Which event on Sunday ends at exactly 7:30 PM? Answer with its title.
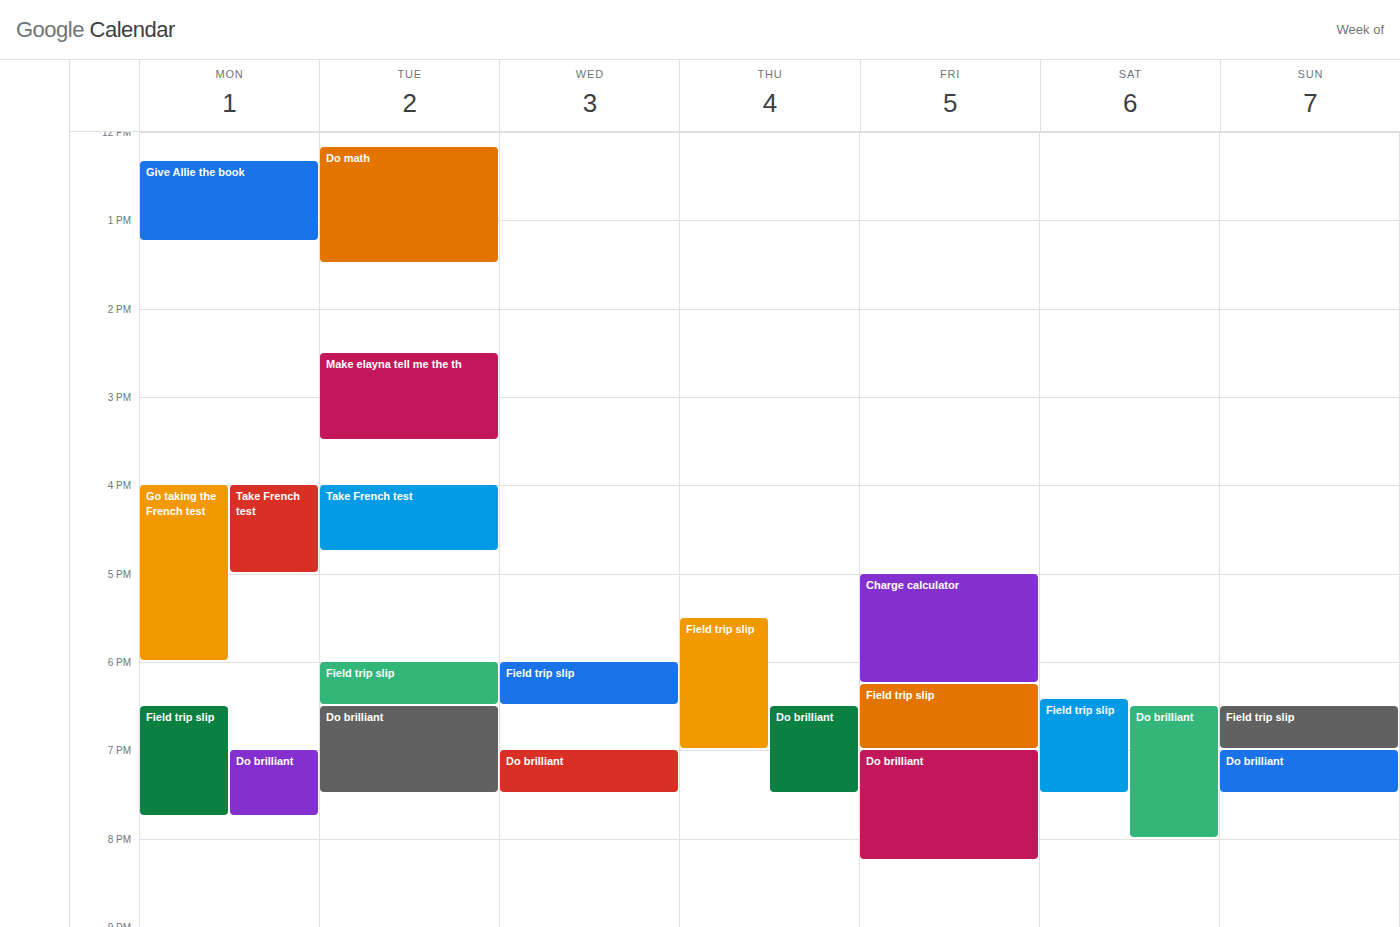
"Do brilliant"